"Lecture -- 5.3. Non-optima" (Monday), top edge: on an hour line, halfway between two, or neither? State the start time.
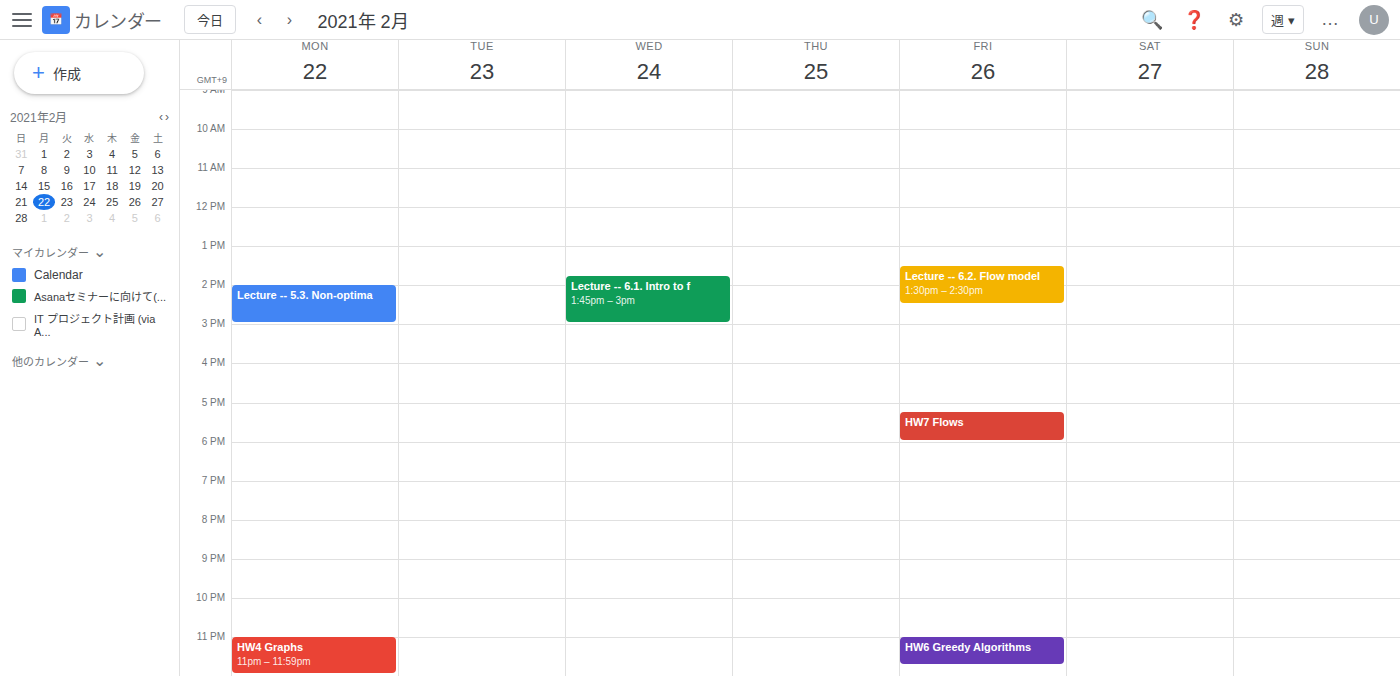
2:00 PM -- exactly on the 2 PM line.